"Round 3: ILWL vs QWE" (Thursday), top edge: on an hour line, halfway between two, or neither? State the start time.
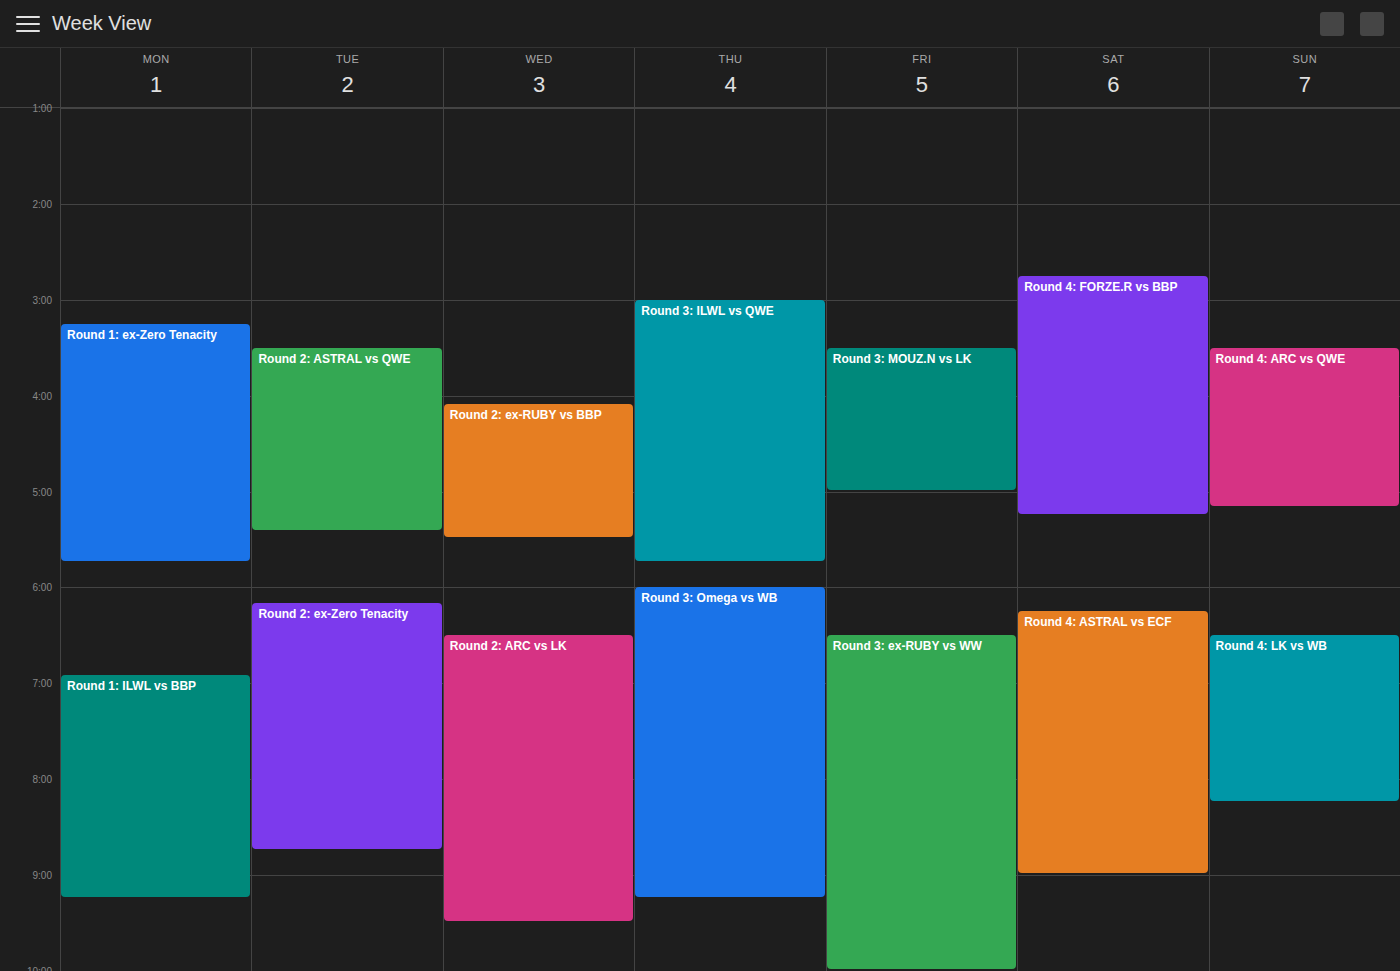
3:00 PM -- exactly on the 3 PM line.